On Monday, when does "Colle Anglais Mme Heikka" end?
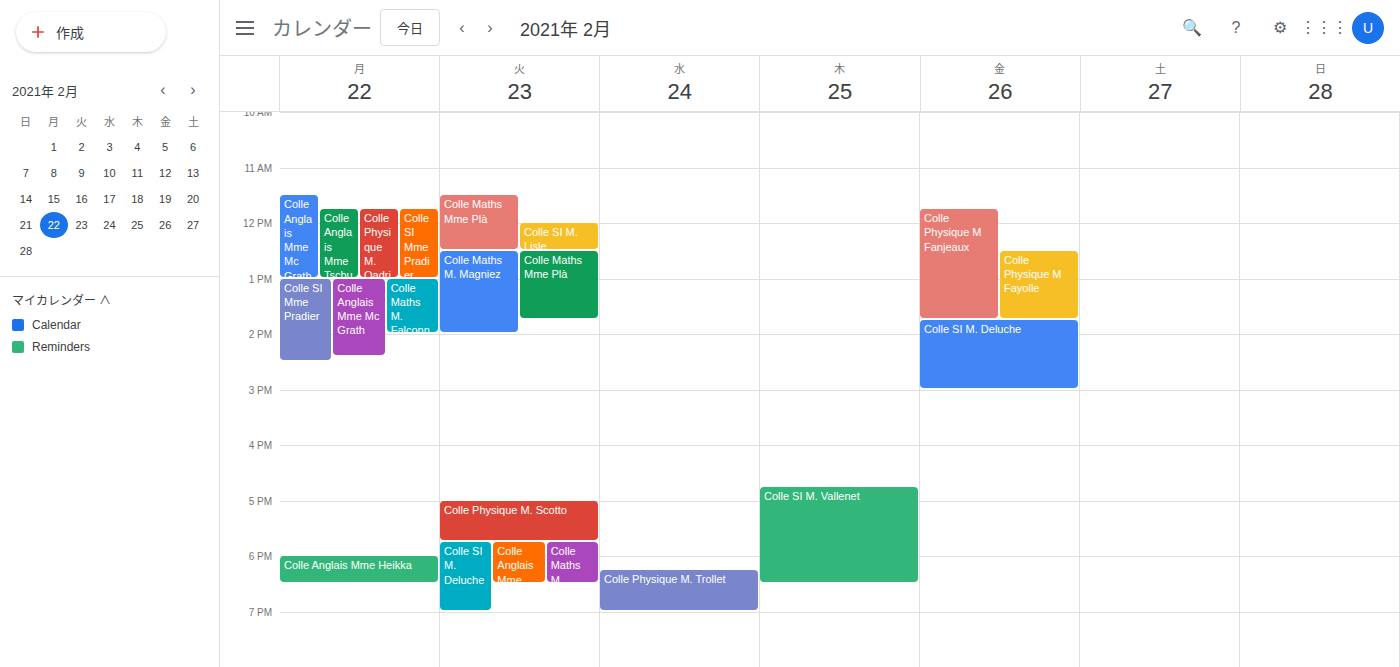
6:30 PM